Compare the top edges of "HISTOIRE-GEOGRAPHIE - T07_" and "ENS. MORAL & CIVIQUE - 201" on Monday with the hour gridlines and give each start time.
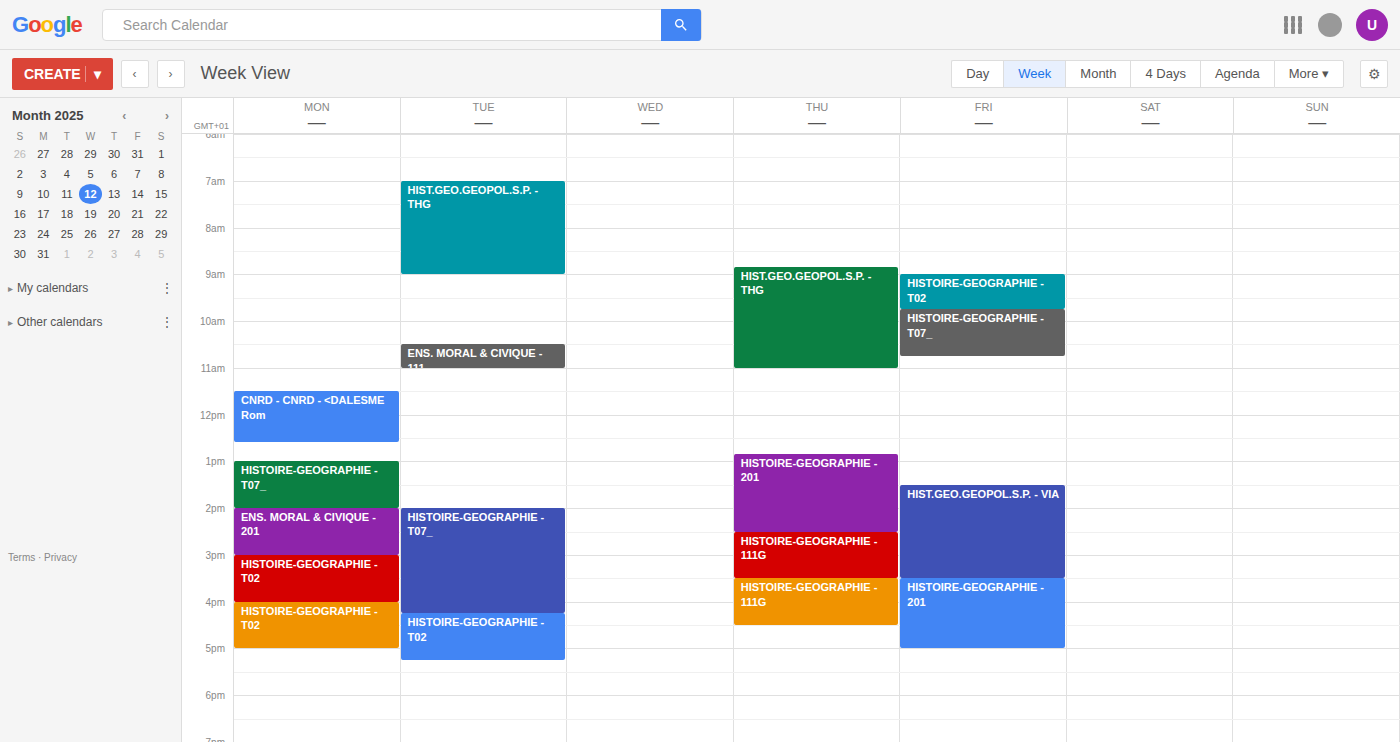
"HISTOIRE-GEOGRAPHIE - T07_": 1:00 PM, exactly on the 1 PM line. "ENS. MORAL & CIVIQUE - 201": 2:00 PM, exactly on the 2 PM line.